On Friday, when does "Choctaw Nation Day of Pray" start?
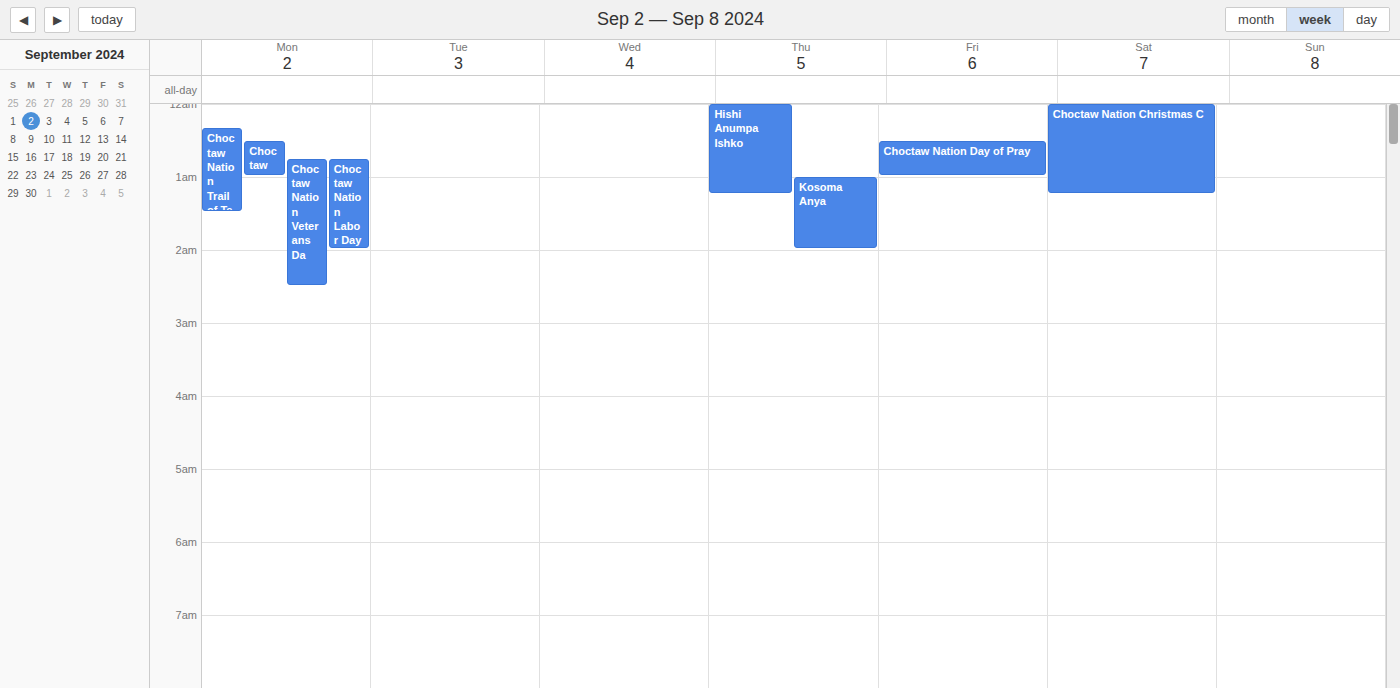
12:30 AM